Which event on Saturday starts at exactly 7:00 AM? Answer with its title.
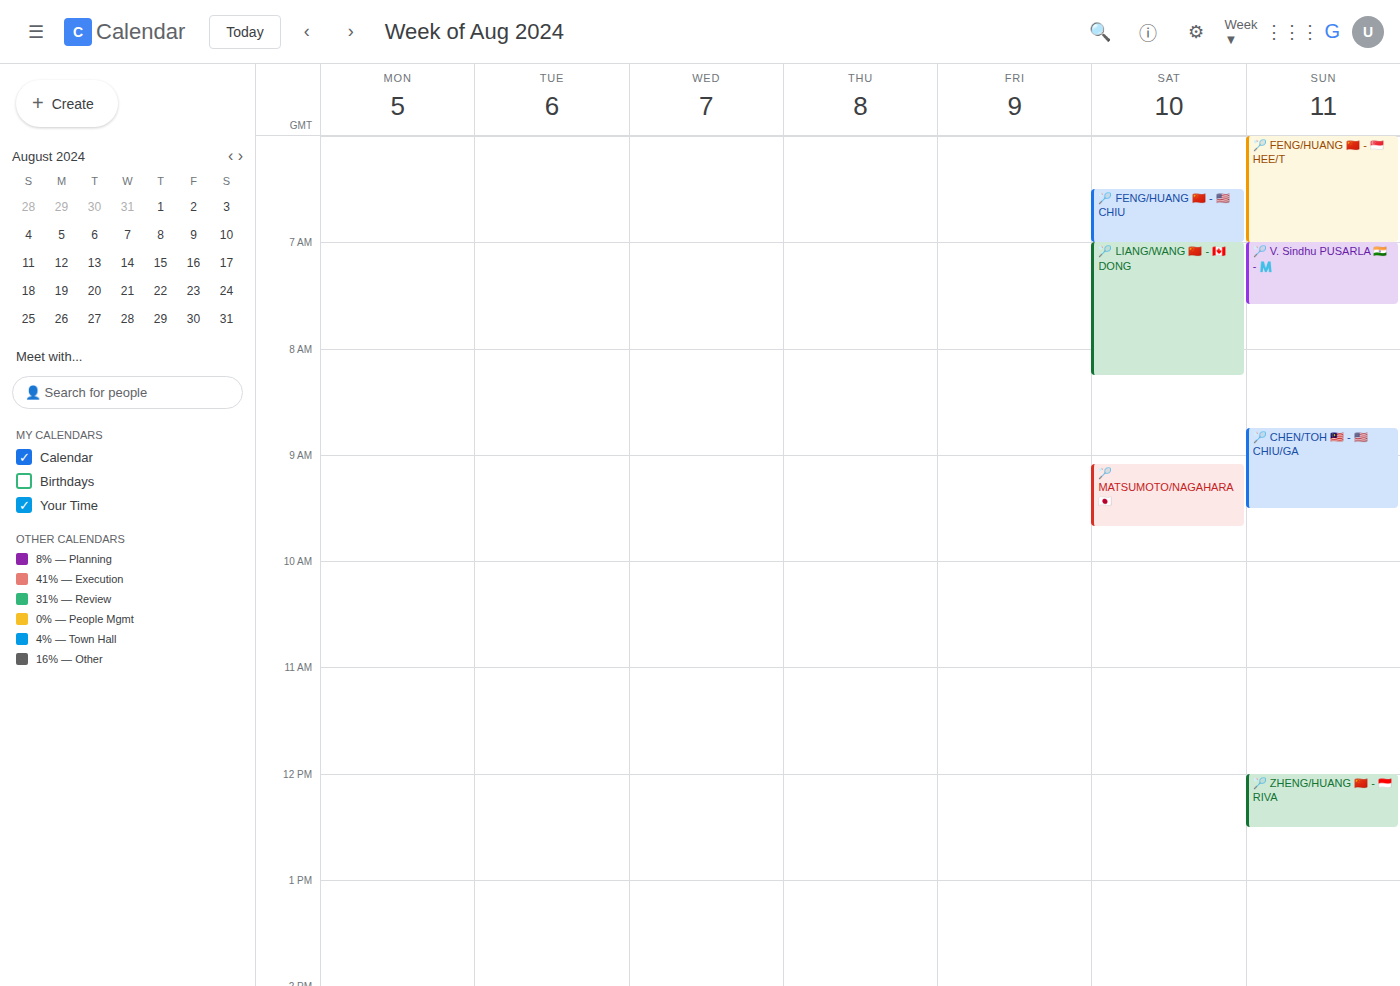
"🏸 LIANG/WANG 🇨🇳 - 🇨🇦 DONG"